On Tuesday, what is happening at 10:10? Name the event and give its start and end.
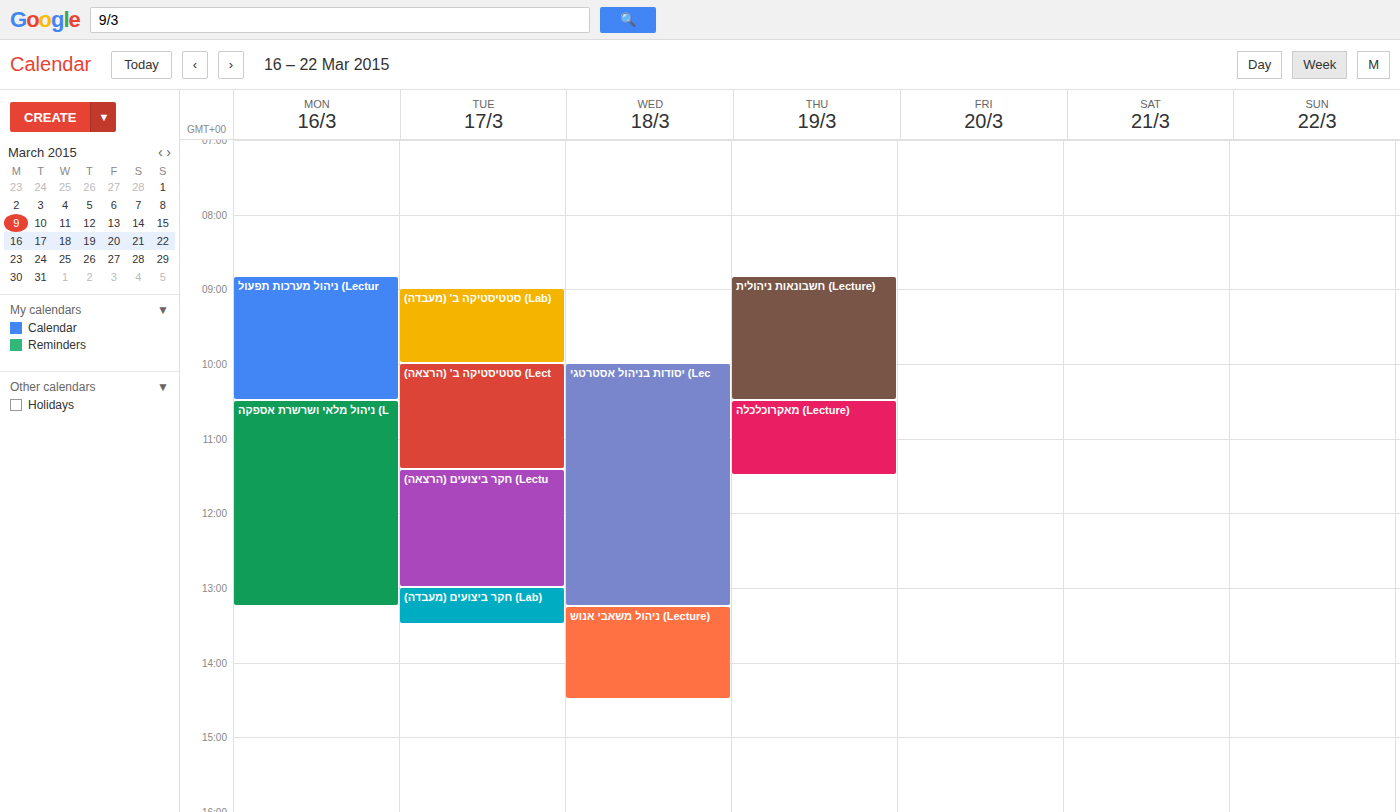
"סטטיסטיקה ב' (הרצאה) (Lect", 10:00 to 11:25